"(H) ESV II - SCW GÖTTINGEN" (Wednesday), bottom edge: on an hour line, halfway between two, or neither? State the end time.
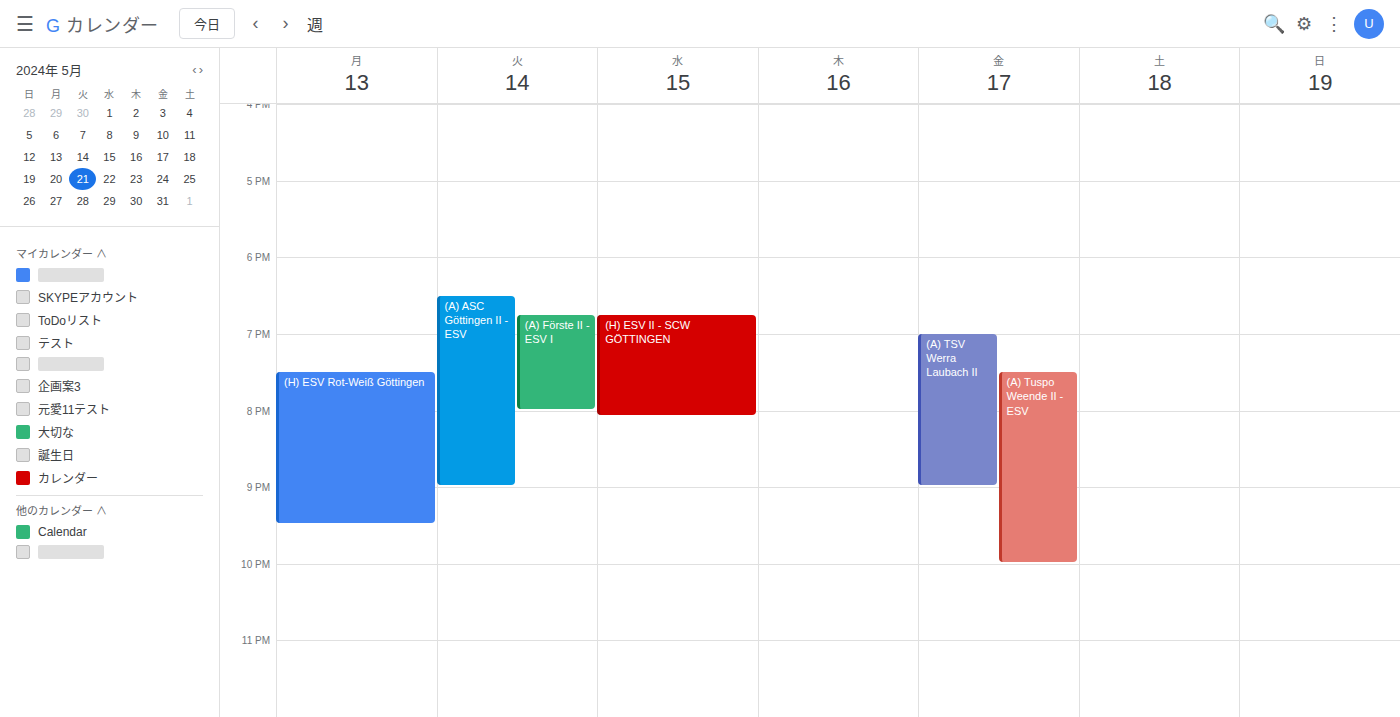
8:05 PM -- neither: 5 minutes below the 8 PM line and 55 minutes above the 9 PM line.